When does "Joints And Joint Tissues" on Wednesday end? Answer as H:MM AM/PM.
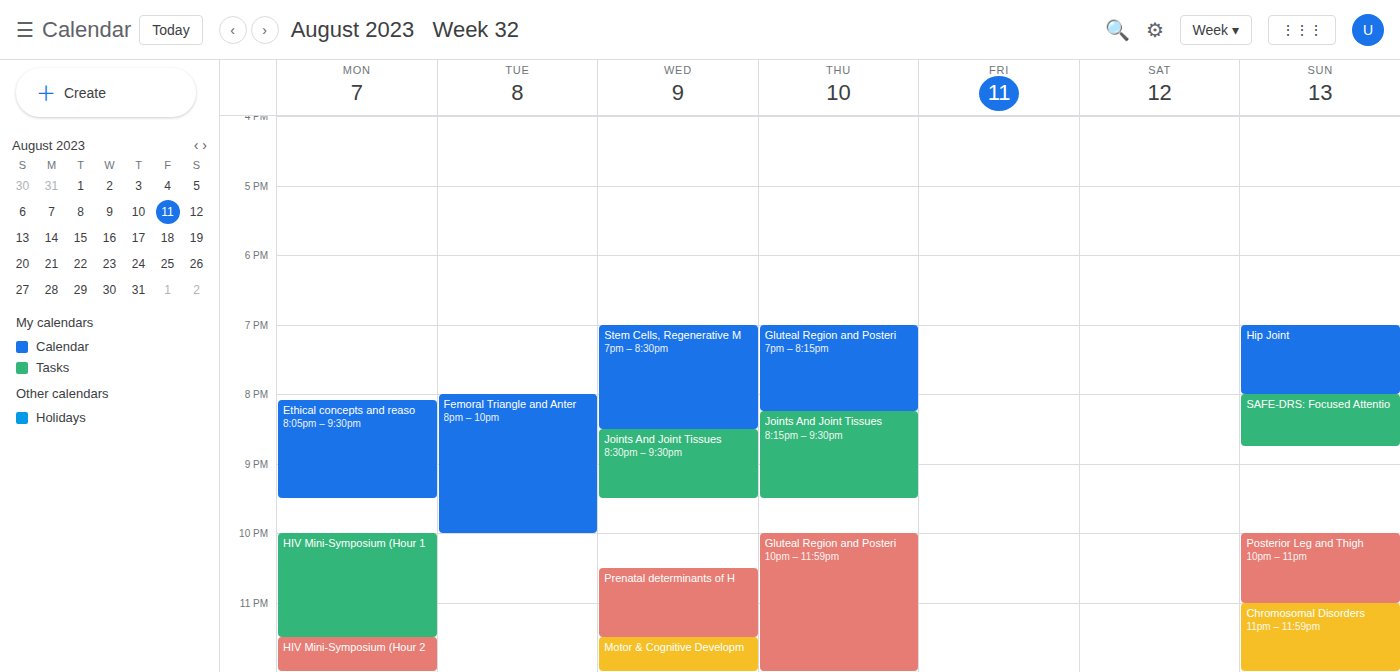
9:30 PM